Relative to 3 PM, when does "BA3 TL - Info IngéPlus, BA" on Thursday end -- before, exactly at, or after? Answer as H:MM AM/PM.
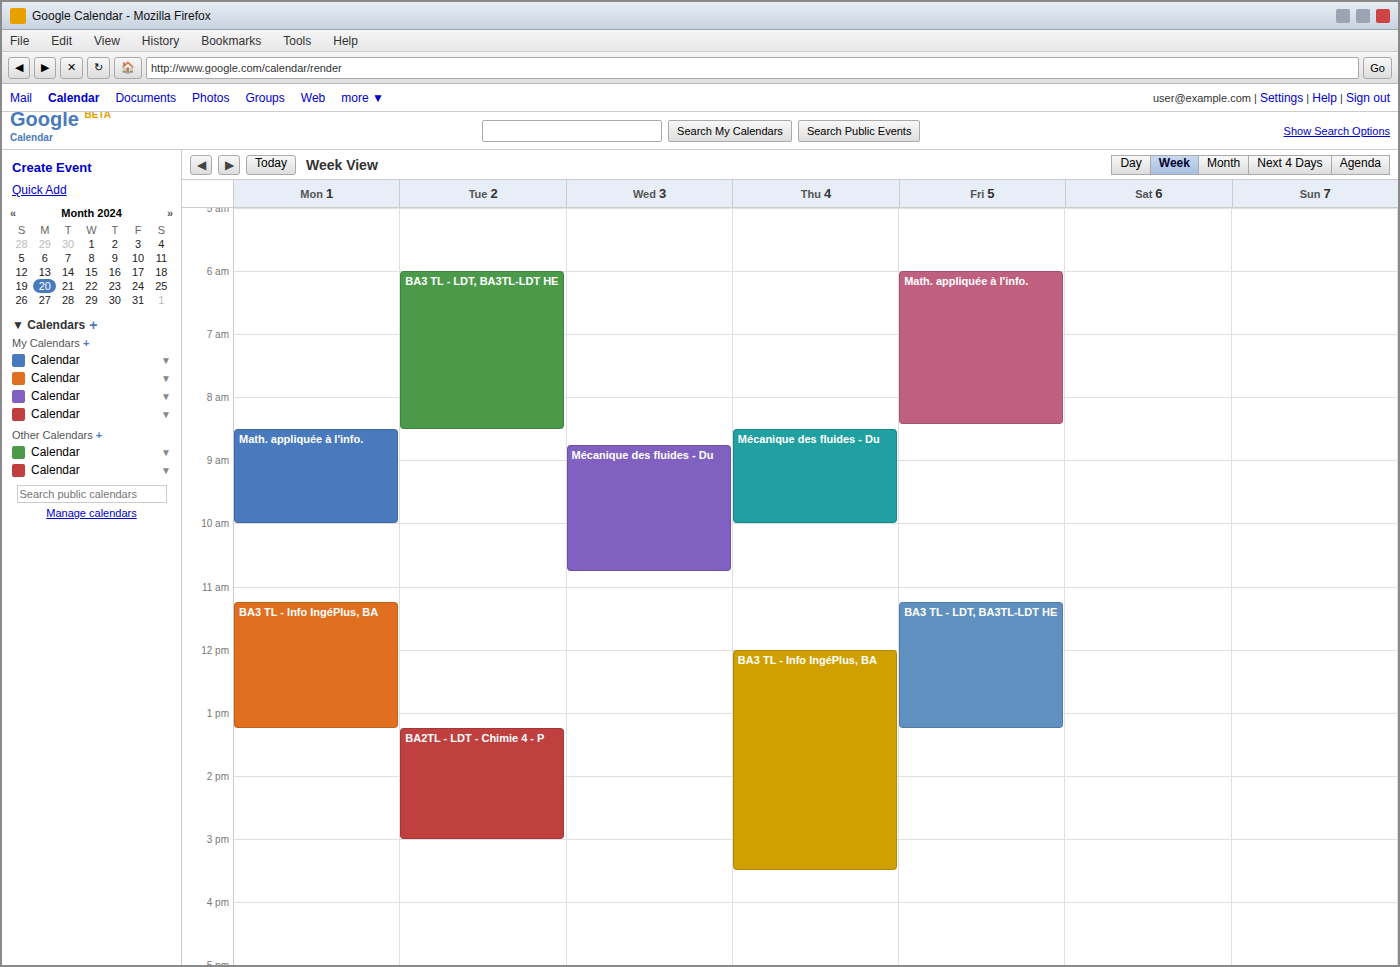
3:30 PM -- after 3 PM, 30 minutes below the 3 PM line.